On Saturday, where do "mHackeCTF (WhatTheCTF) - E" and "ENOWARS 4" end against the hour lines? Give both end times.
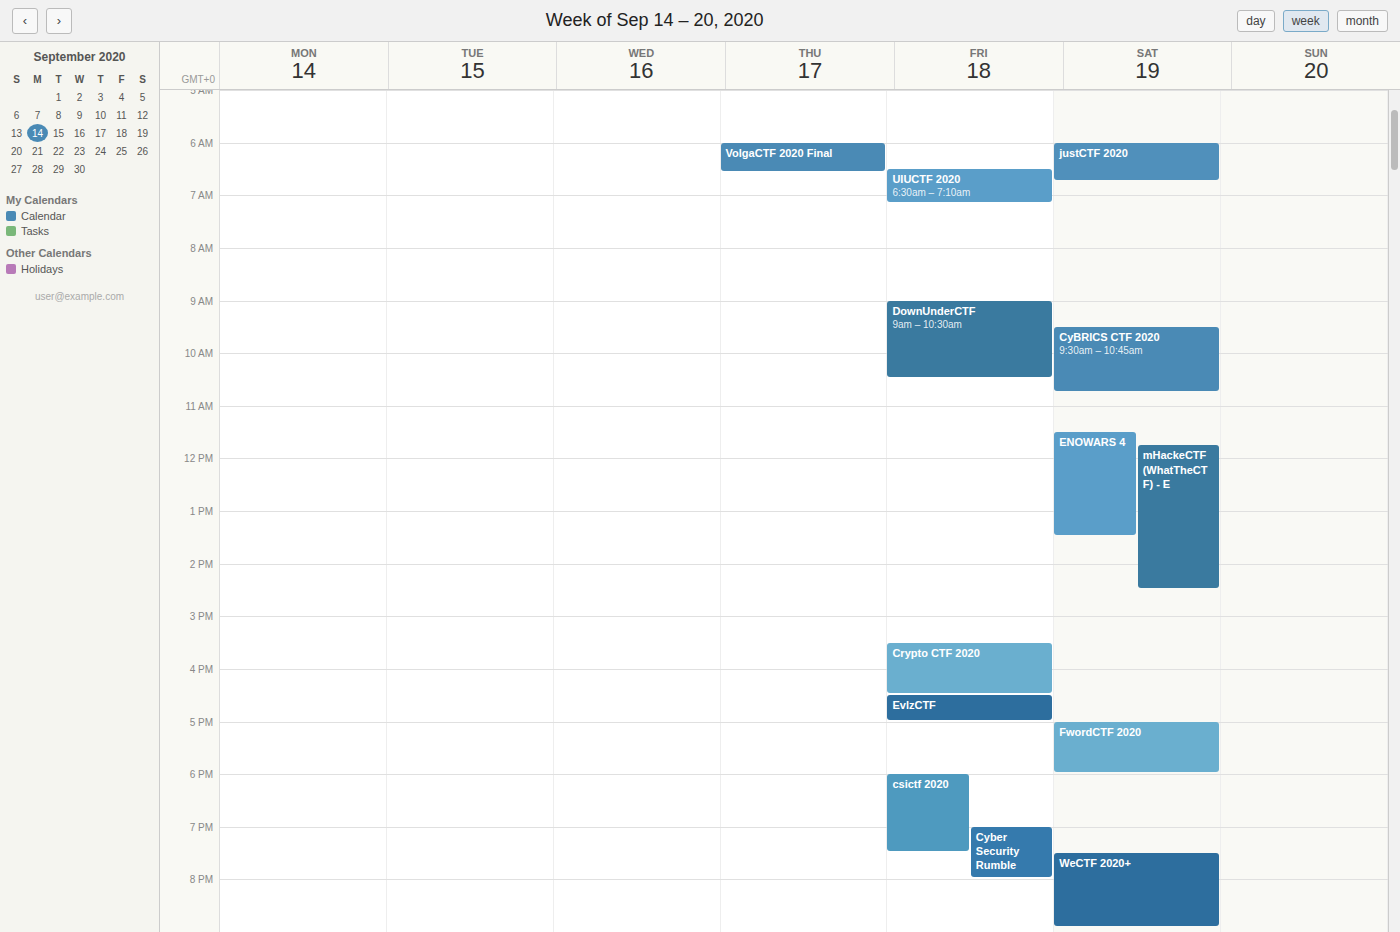
"mHackeCTF (WhatTheCTF) - E": 2:30 PM, halfway between the 2 PM and 3 PM lines. "ENOWARS 4": 1:30 PM, halfway between the 1 PM and 2 PM lines.